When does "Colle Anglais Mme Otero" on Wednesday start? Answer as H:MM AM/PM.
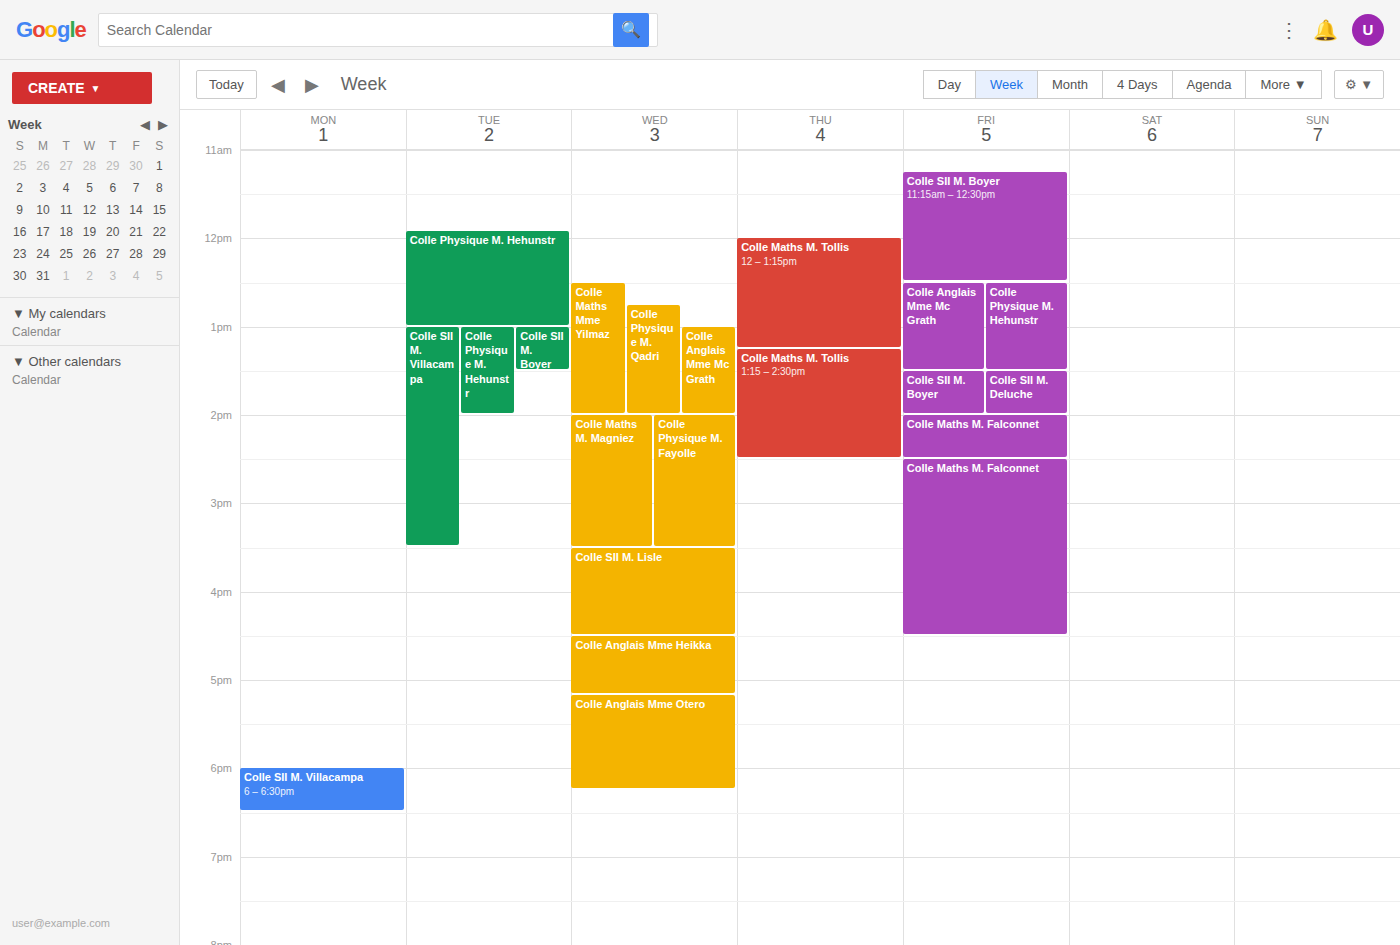
5:10 PM